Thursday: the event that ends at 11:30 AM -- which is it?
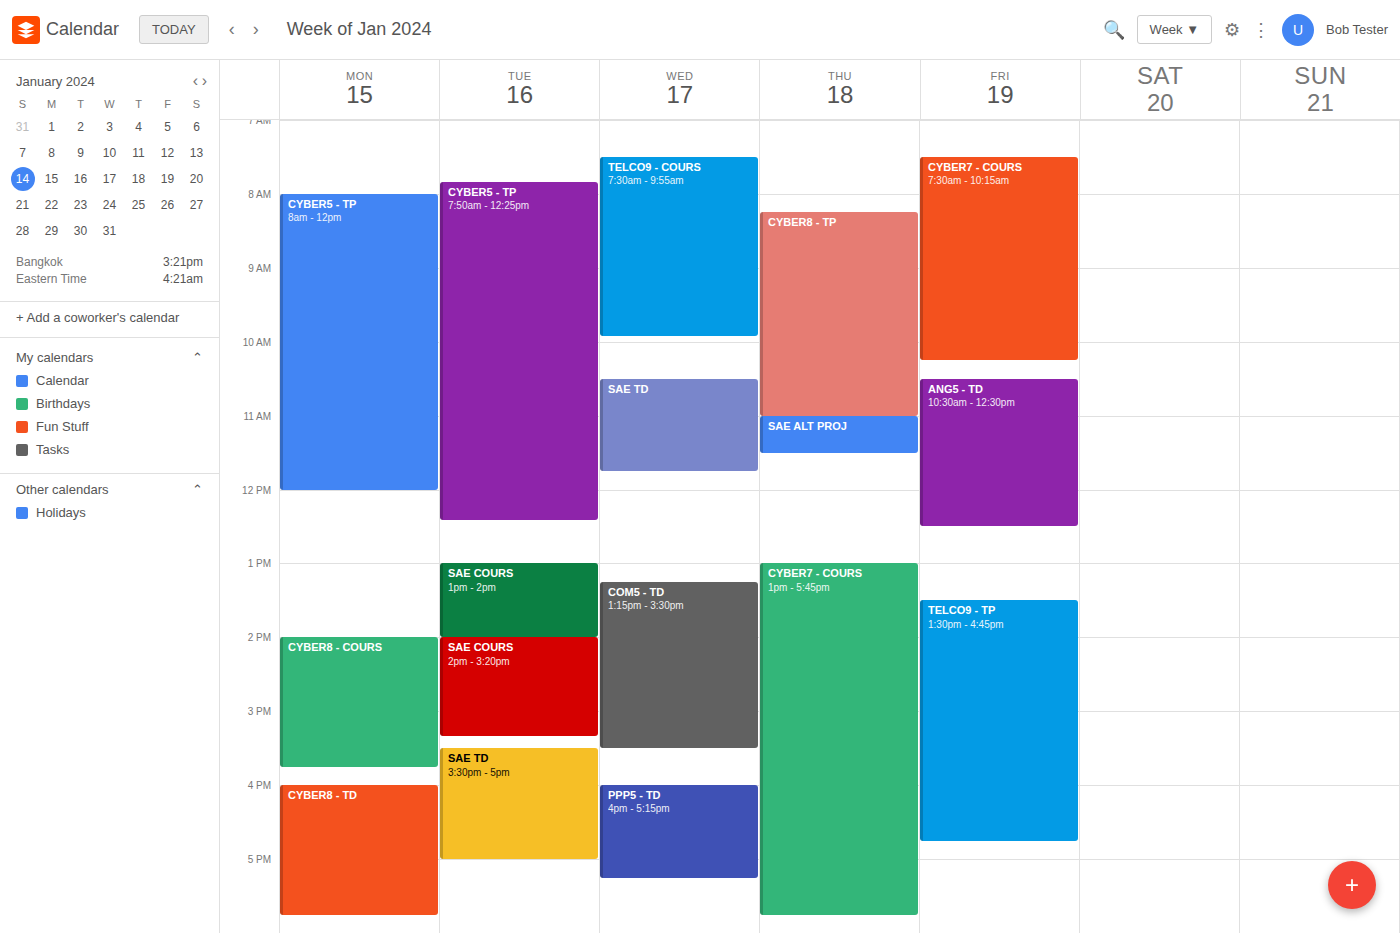
"SAE ALT PROJ"